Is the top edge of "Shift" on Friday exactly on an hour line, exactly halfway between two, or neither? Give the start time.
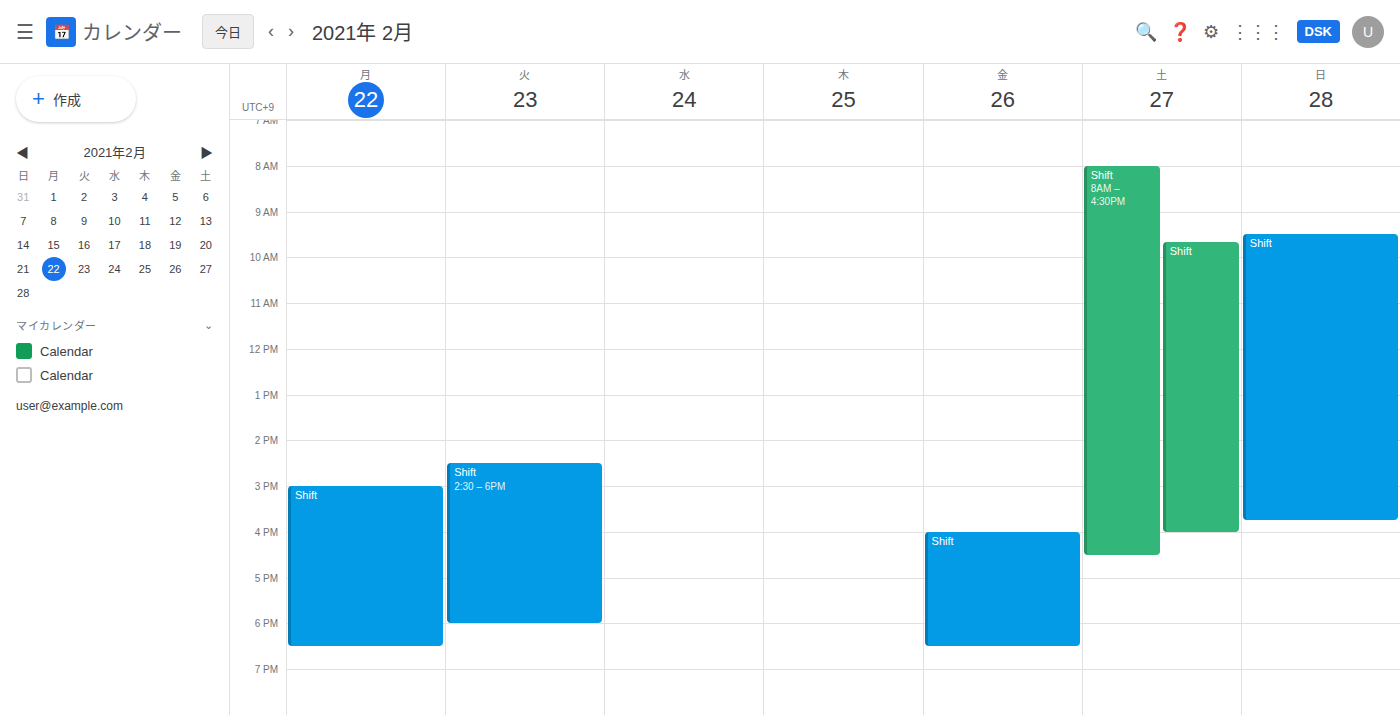
16:00 -- exactly on the 16:00 line.